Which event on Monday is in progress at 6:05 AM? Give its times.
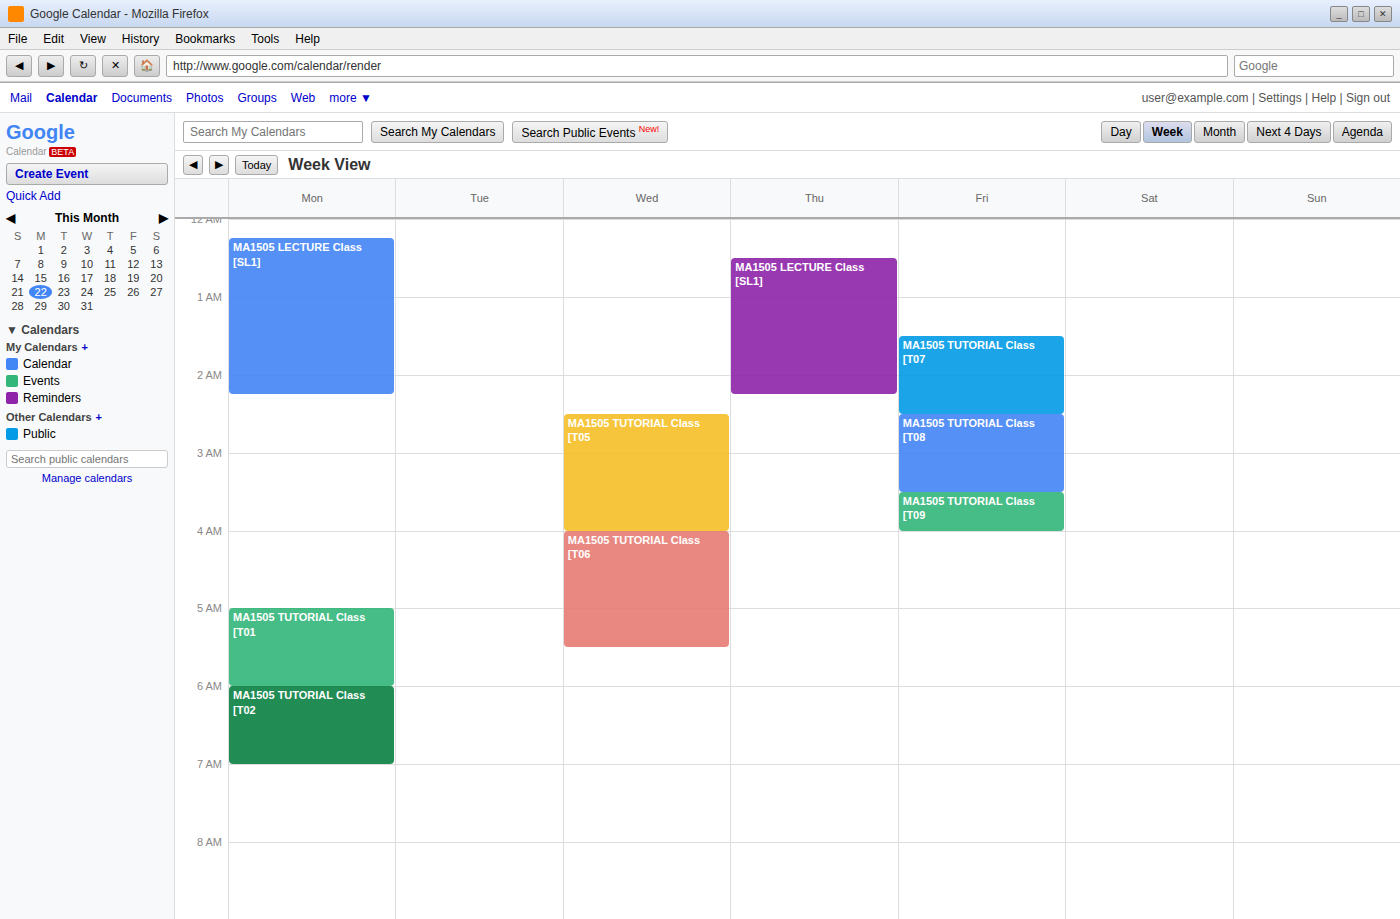
"MA1505 TUTORIAL Class [T02", 6:00 AM to 7:00 AM